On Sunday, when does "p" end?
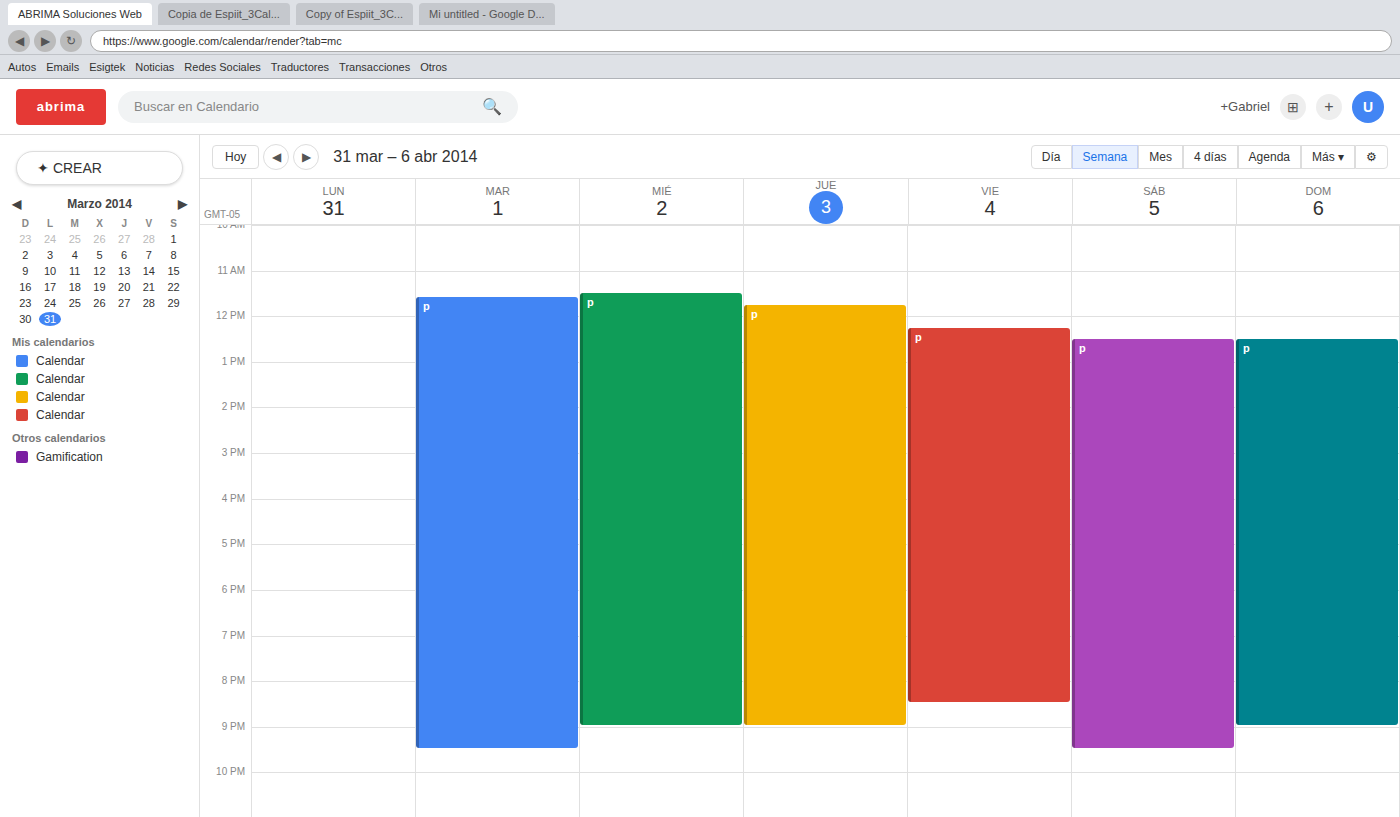
9:00 PM